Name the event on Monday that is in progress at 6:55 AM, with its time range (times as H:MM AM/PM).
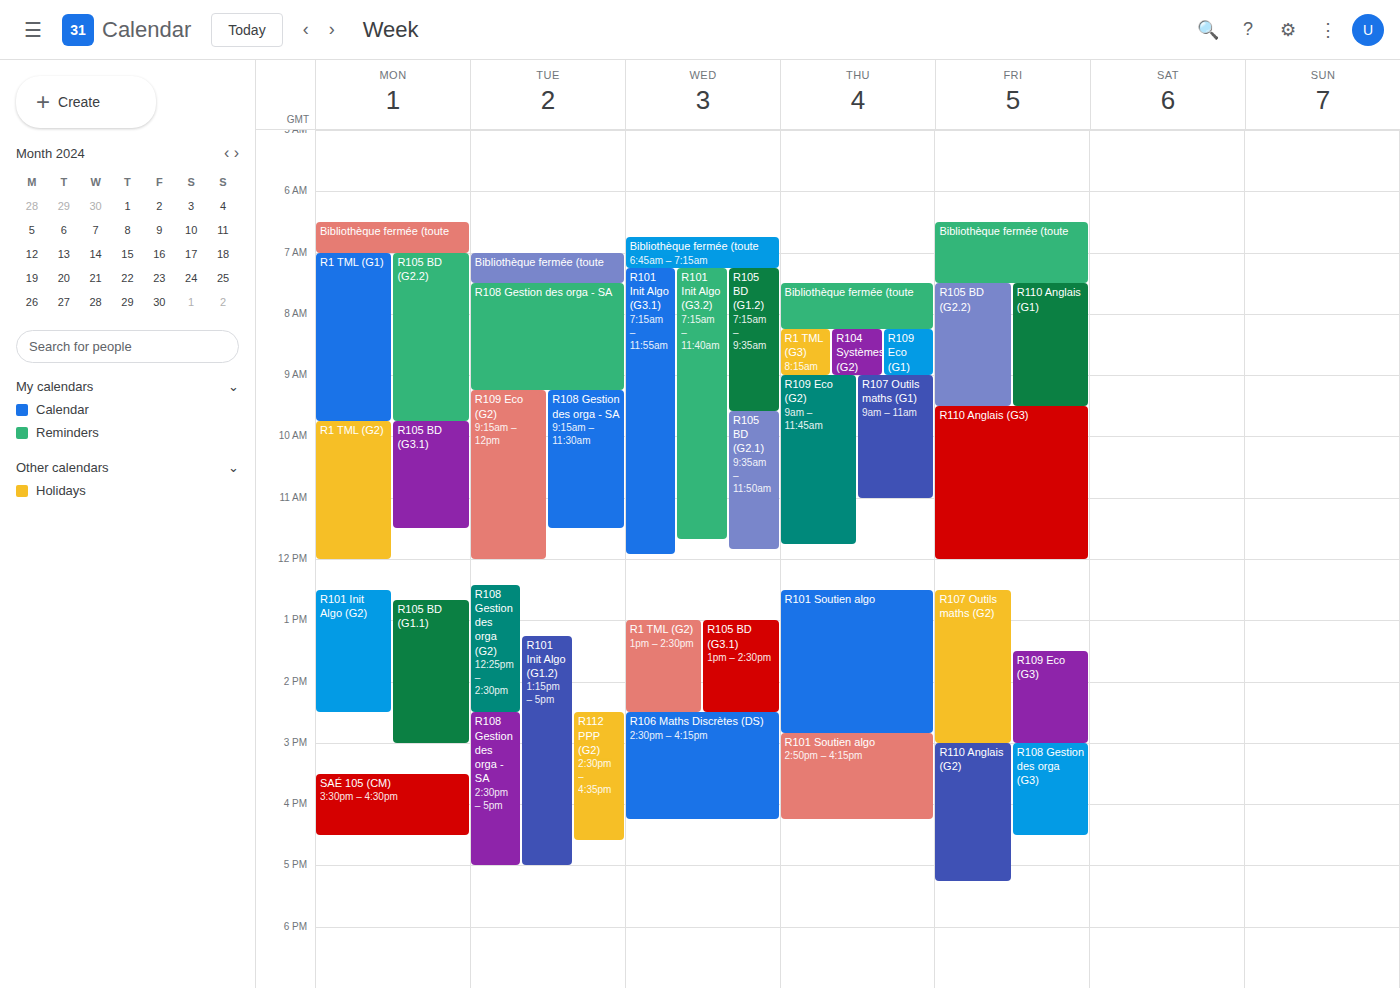
"Bibliothèque fermée (toute", 6:30 AM to 7:00 AM